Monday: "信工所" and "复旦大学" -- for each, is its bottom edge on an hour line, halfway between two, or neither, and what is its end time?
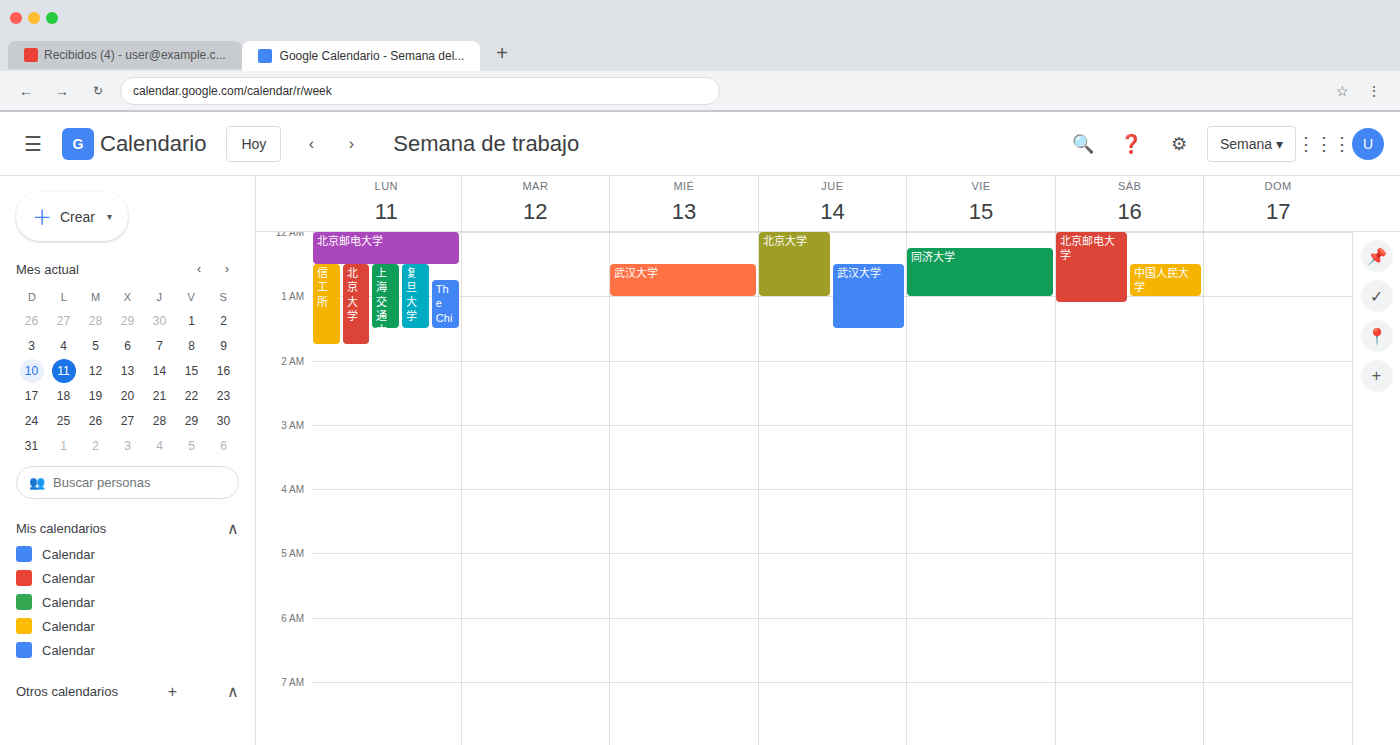
"信工所": 1:45 AM, neither: three quarters of the way from the 1 AM line to the 2 AM line. "复旦大学": 1:30 AM, halfway between the 1 AM and 2 AM lines.